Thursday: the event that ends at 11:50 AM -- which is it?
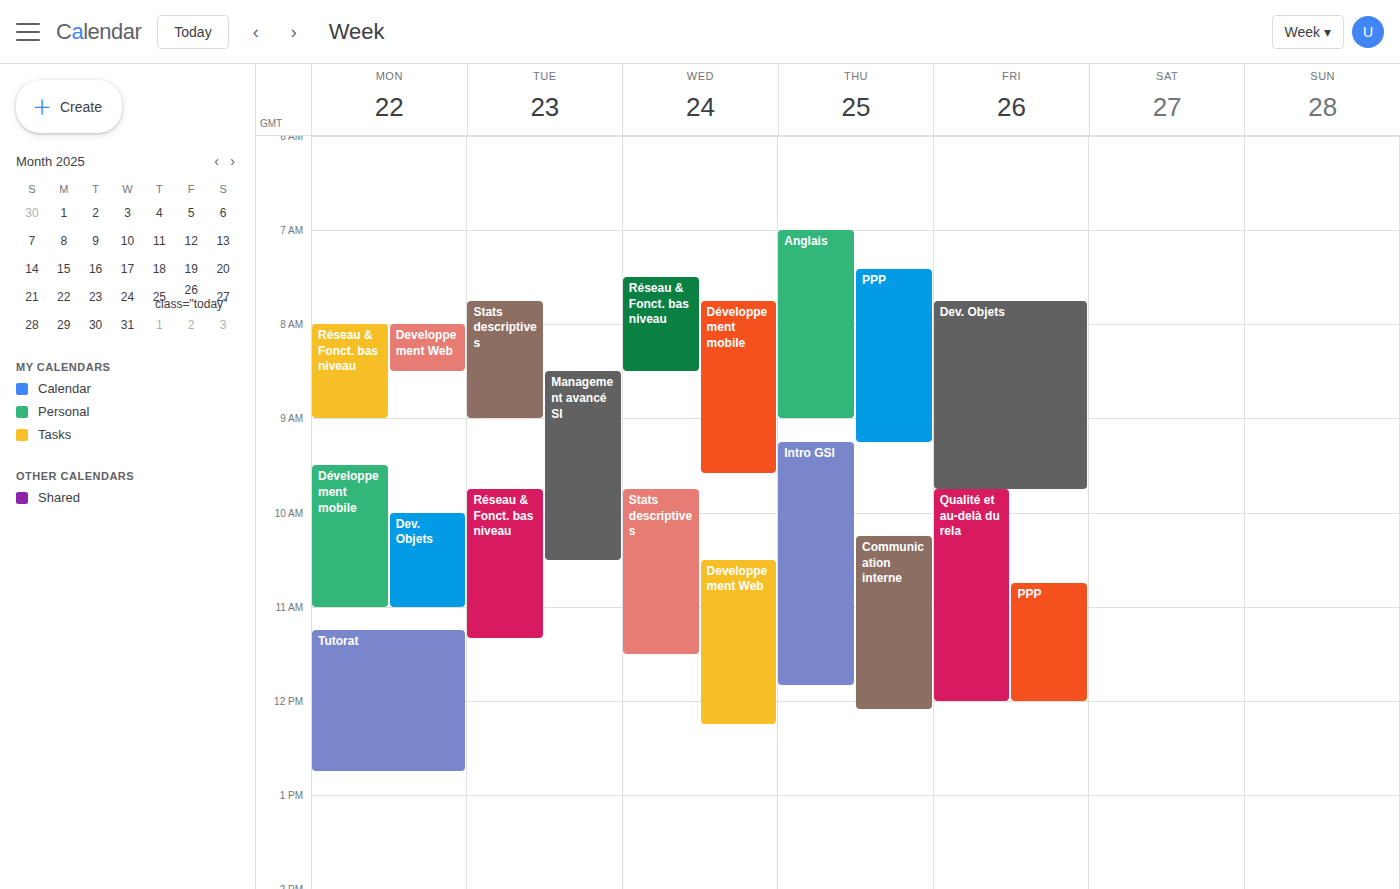
"Intro GSI"